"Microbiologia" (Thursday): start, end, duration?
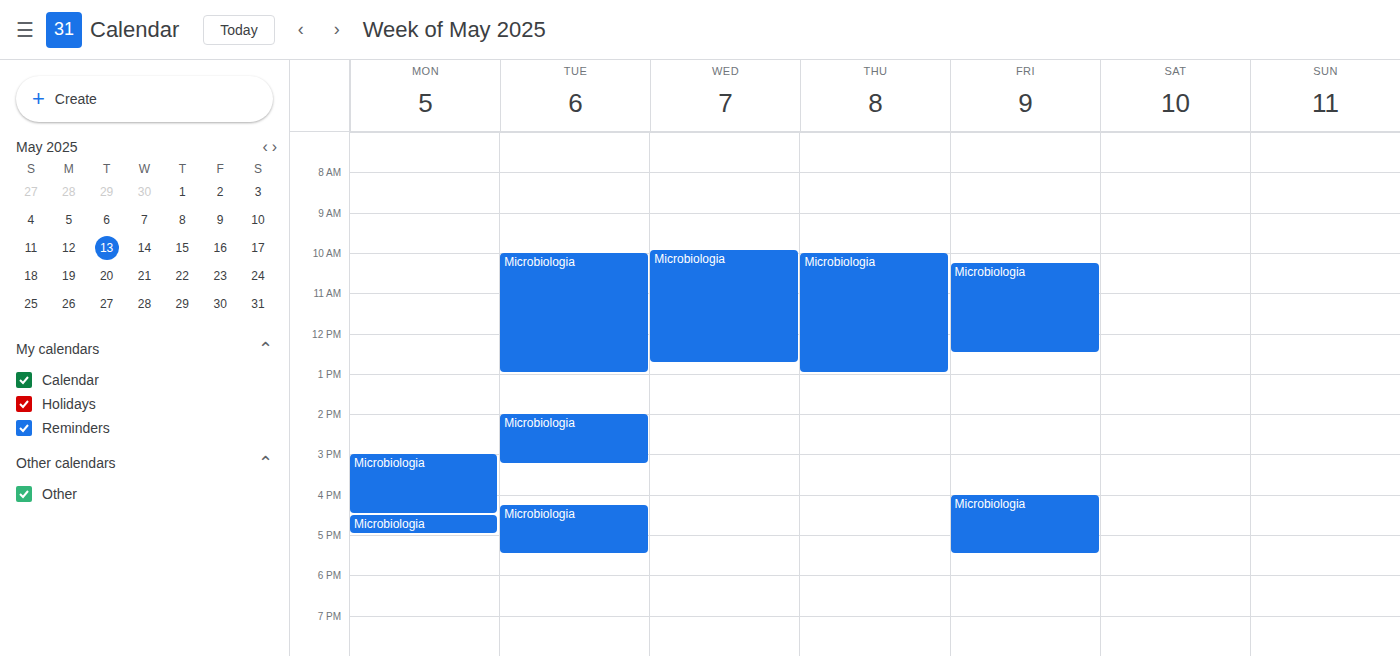
10:00 AM to 1:00 PM, 3 hours